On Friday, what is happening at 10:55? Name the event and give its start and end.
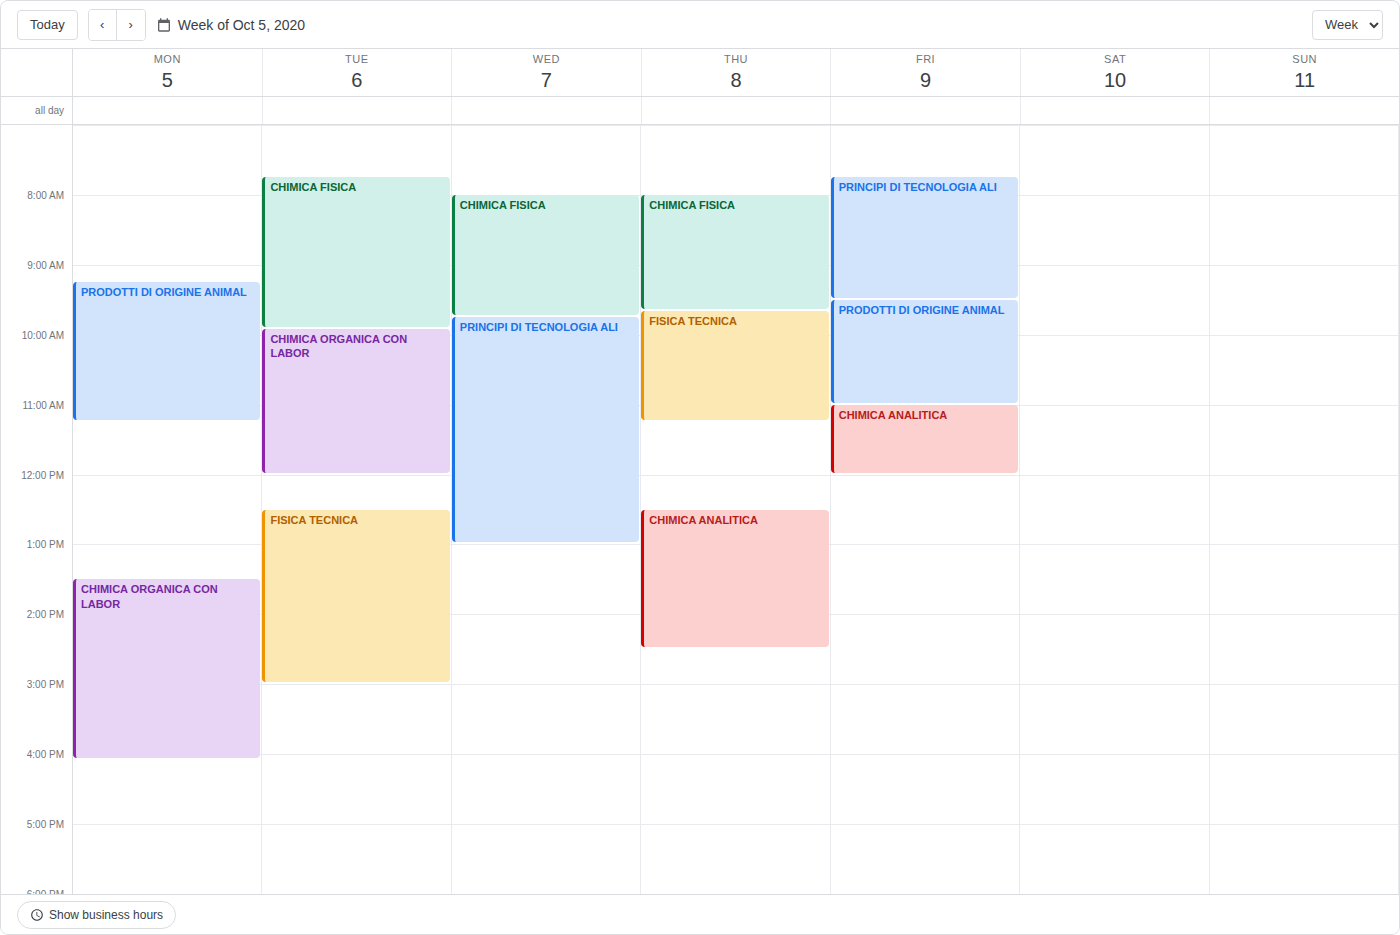
"PRODOTTI DI ORIGINE ANIMAL", 09:30 to 11:00